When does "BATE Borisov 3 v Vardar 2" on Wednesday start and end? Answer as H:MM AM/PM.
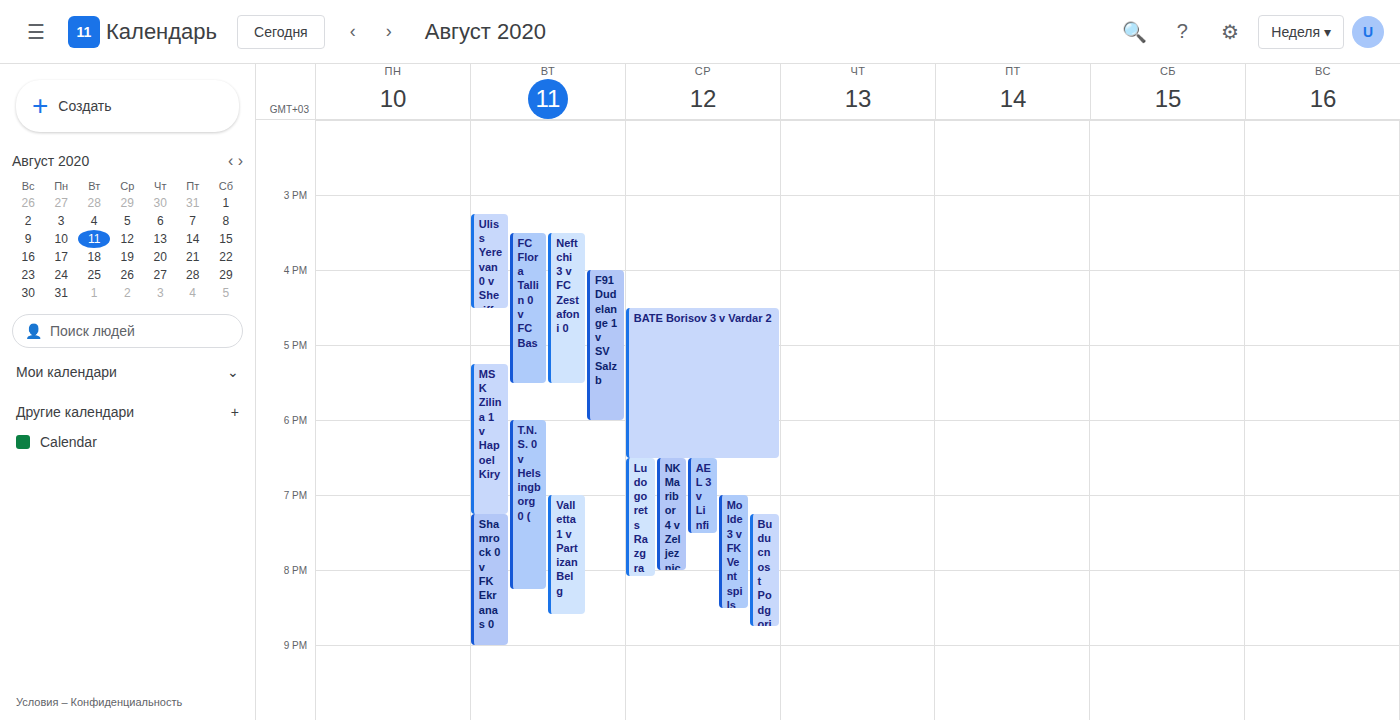
4:30 PM to 6:30 PM